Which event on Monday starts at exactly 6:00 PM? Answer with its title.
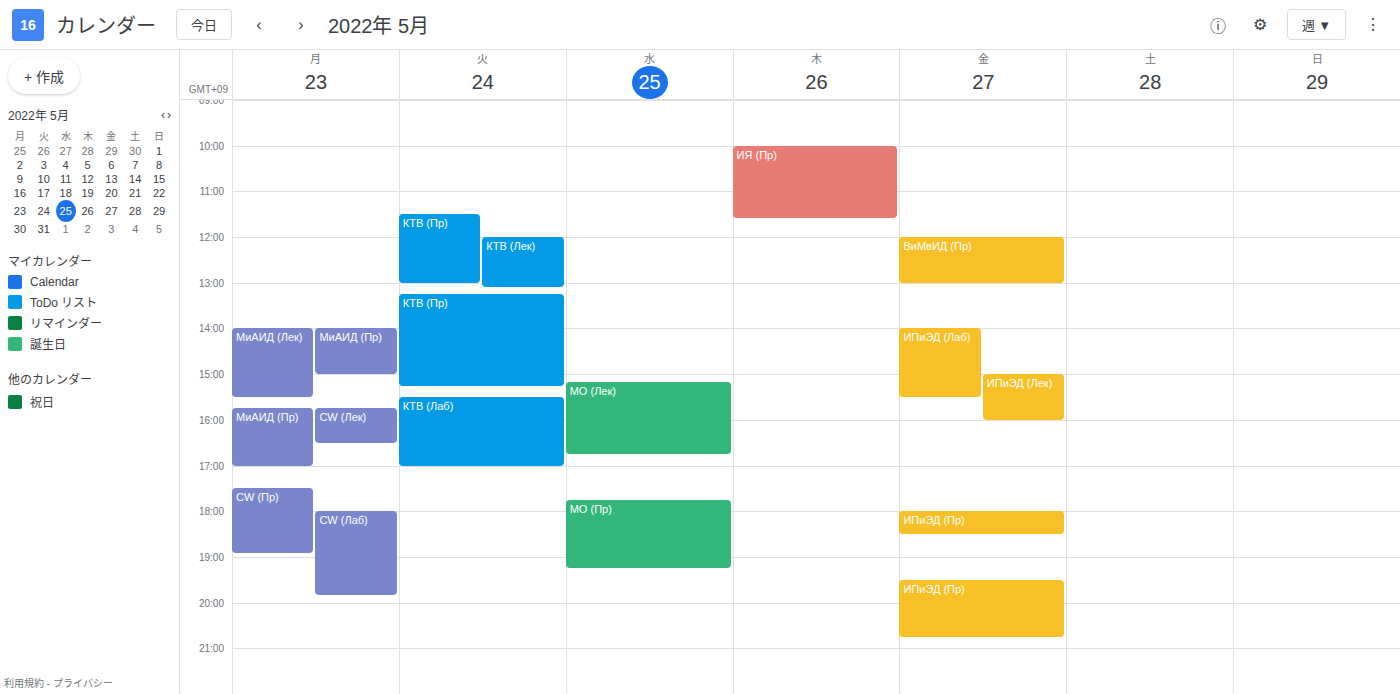
"СW (Лаб)"